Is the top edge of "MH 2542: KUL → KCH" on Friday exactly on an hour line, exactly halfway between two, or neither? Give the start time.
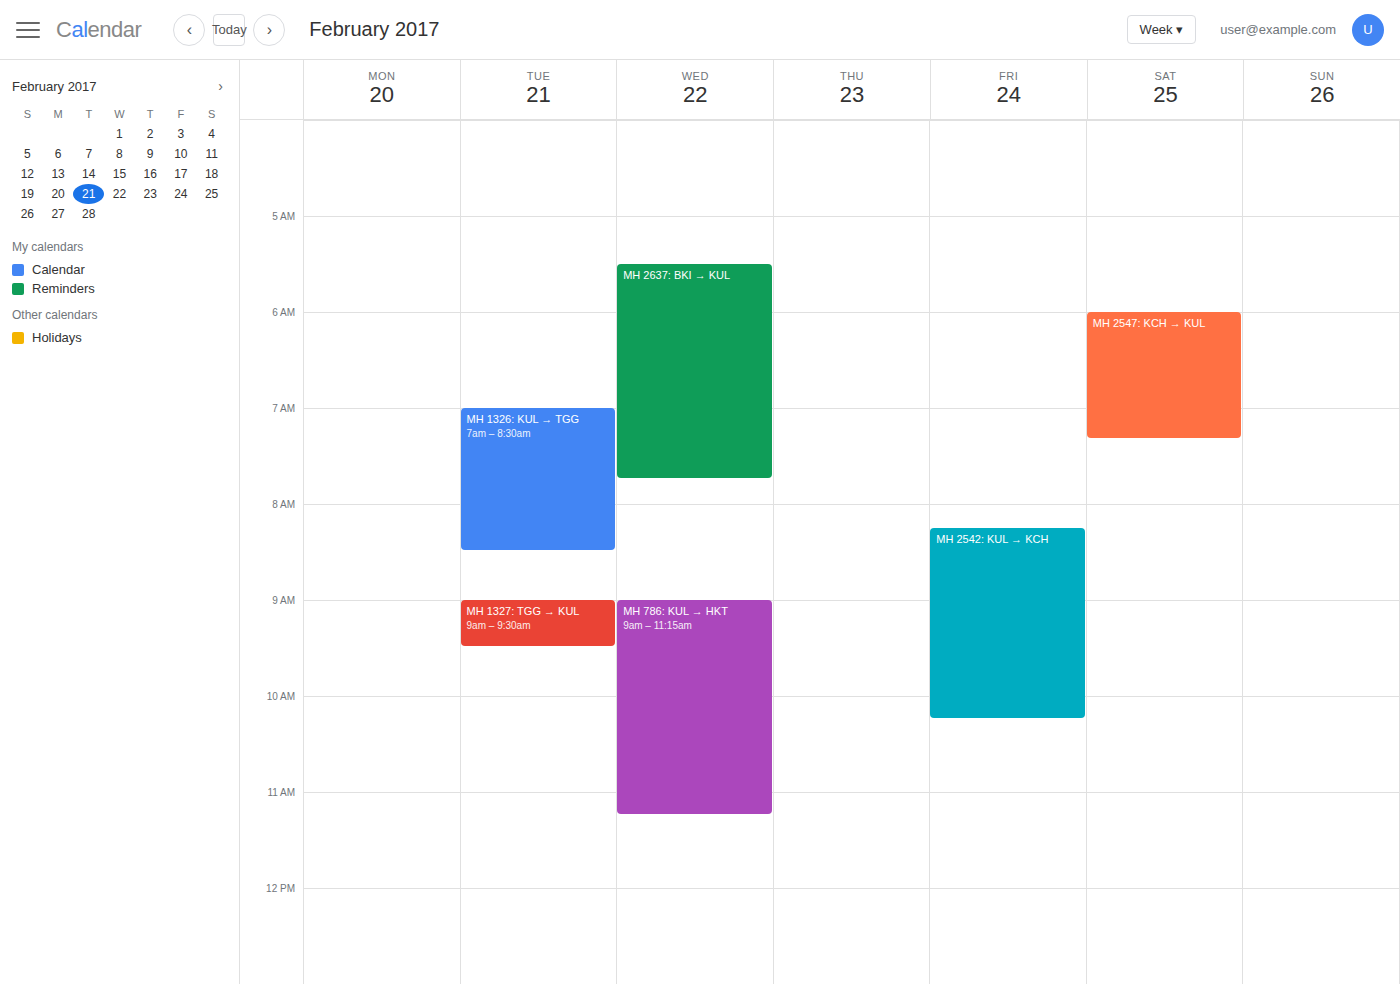
8:15 AM -- neither: a quarter of the way from the 8 AM line to the 9 AM line.